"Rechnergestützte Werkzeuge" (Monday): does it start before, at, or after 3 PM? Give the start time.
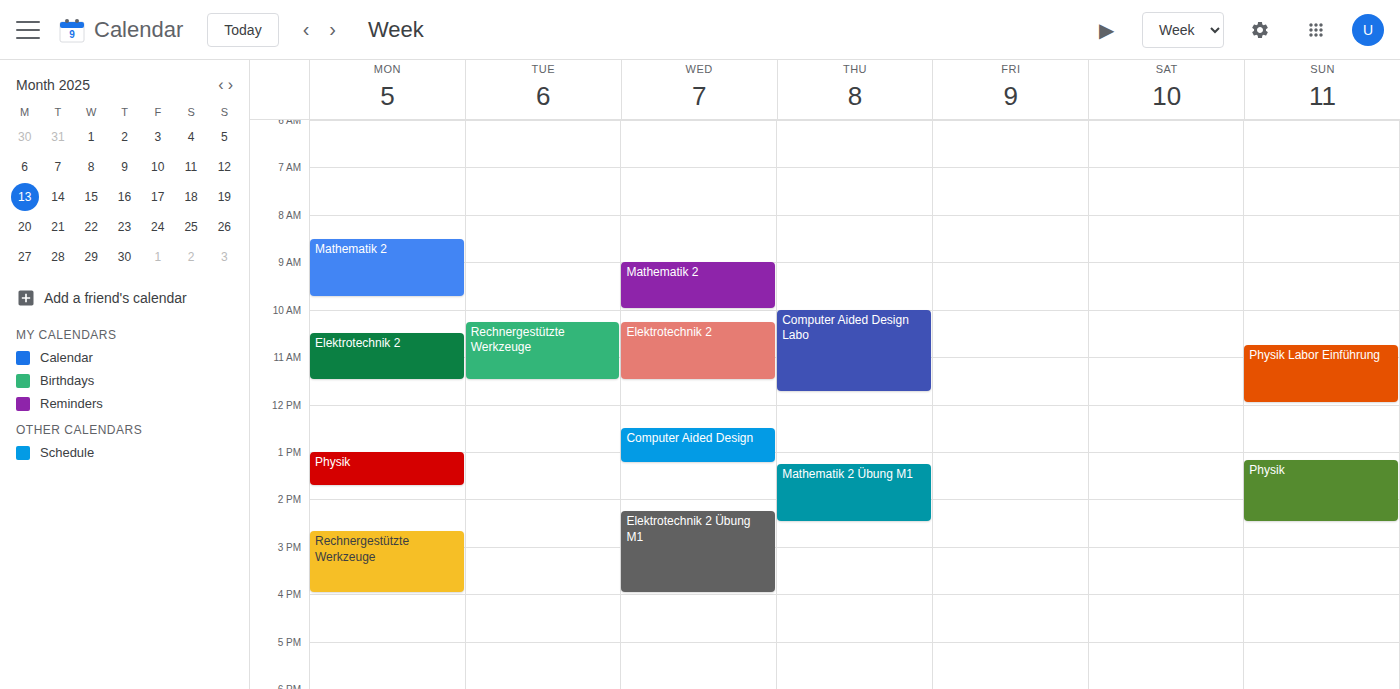
2:40 PM -- before 3 PM, 20 minutes above the 3 PM line.